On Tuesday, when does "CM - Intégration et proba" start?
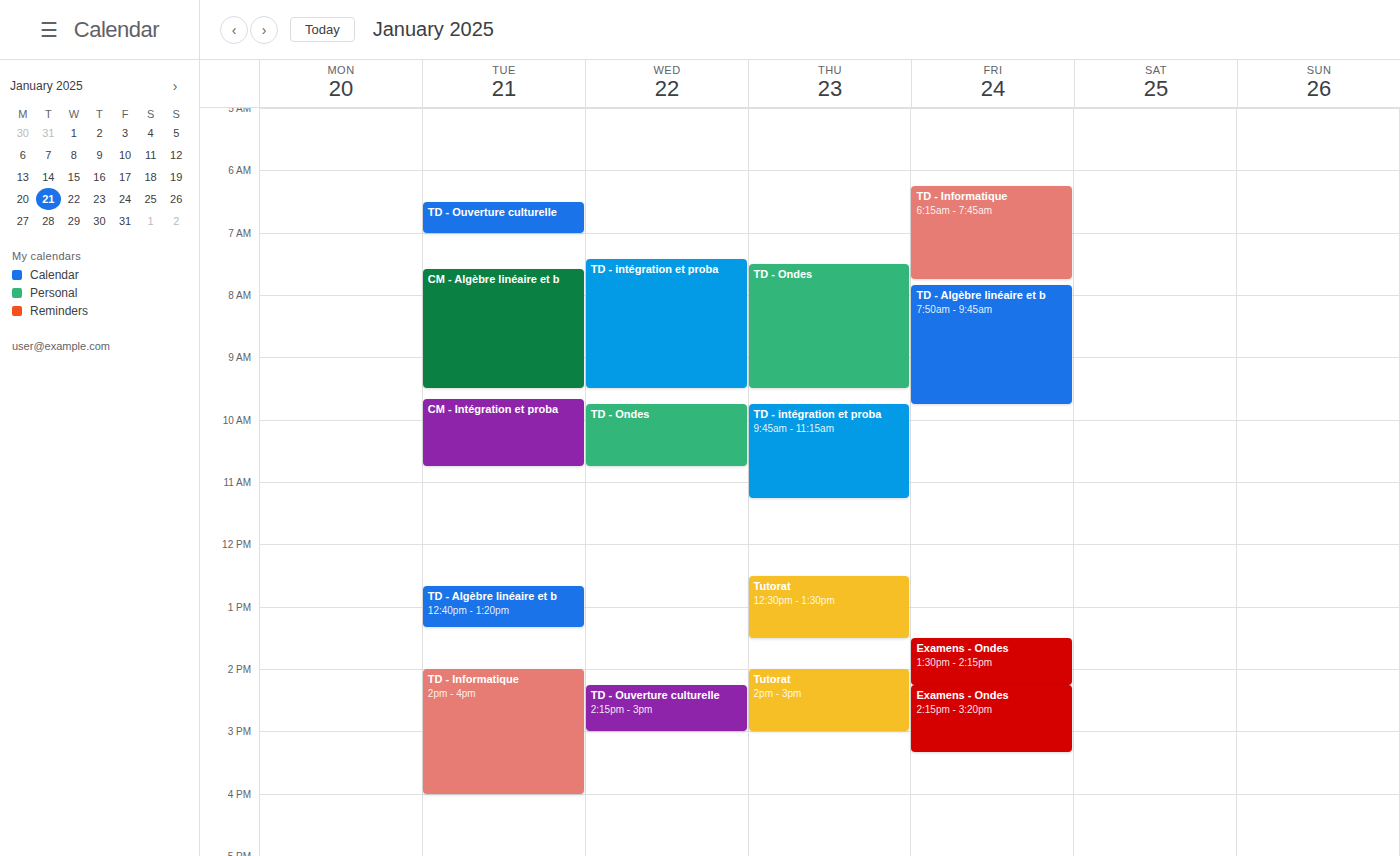
9:40 AM